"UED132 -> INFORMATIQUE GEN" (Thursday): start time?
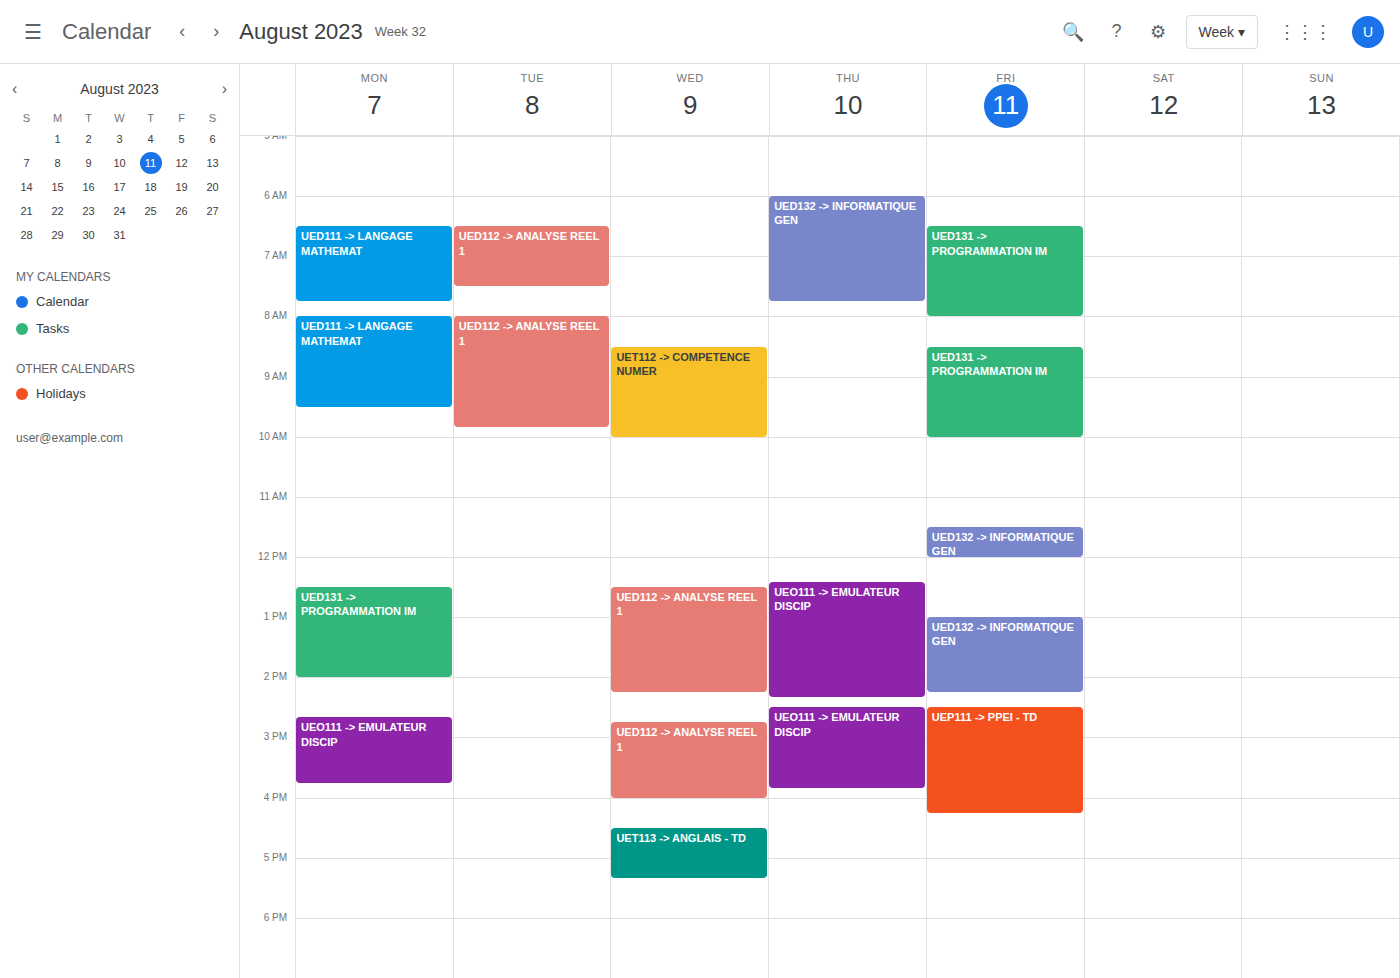
6:00 AM